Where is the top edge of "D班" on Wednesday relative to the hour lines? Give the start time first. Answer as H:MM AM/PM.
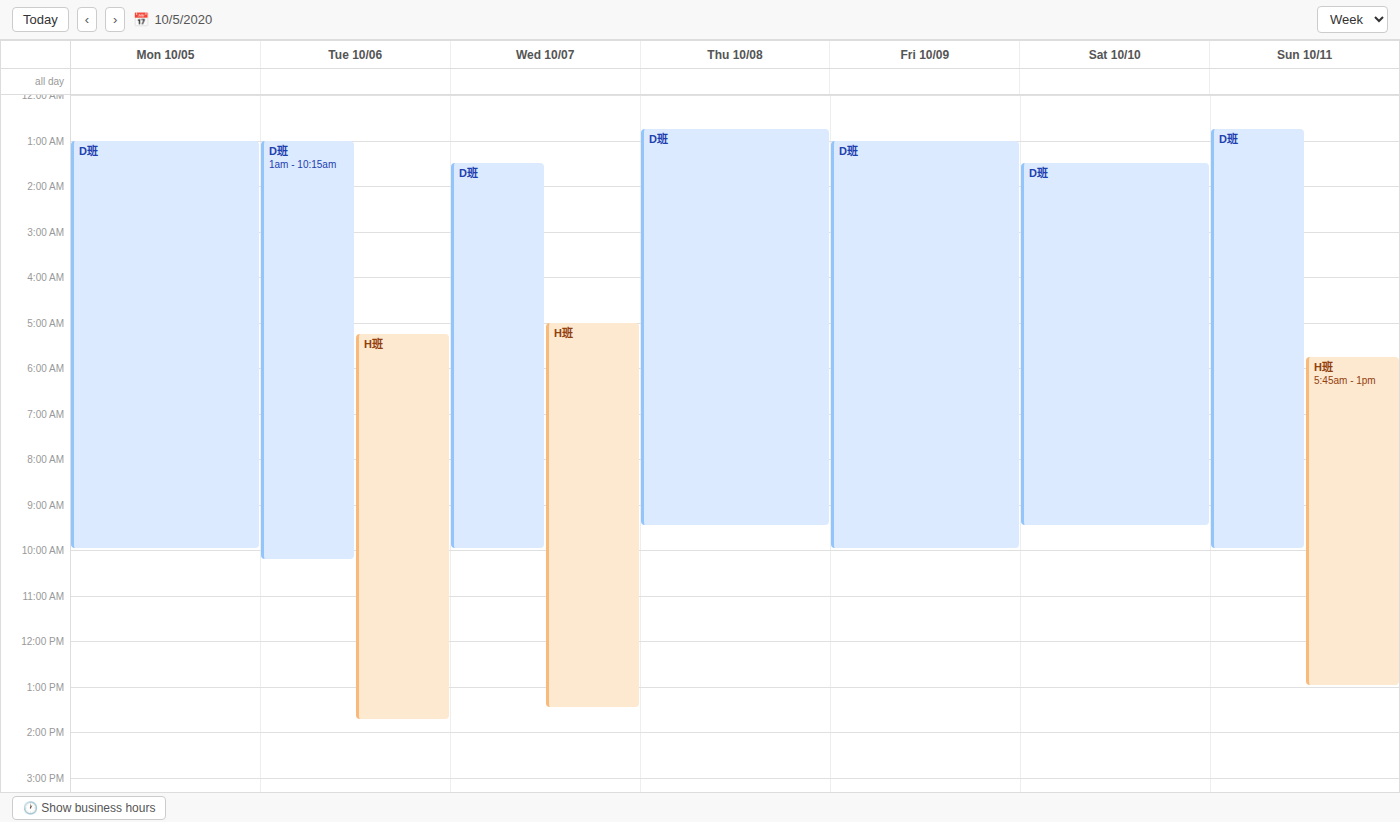
1:30 AM -- halfway between the 1 AM and 2 AM lines.